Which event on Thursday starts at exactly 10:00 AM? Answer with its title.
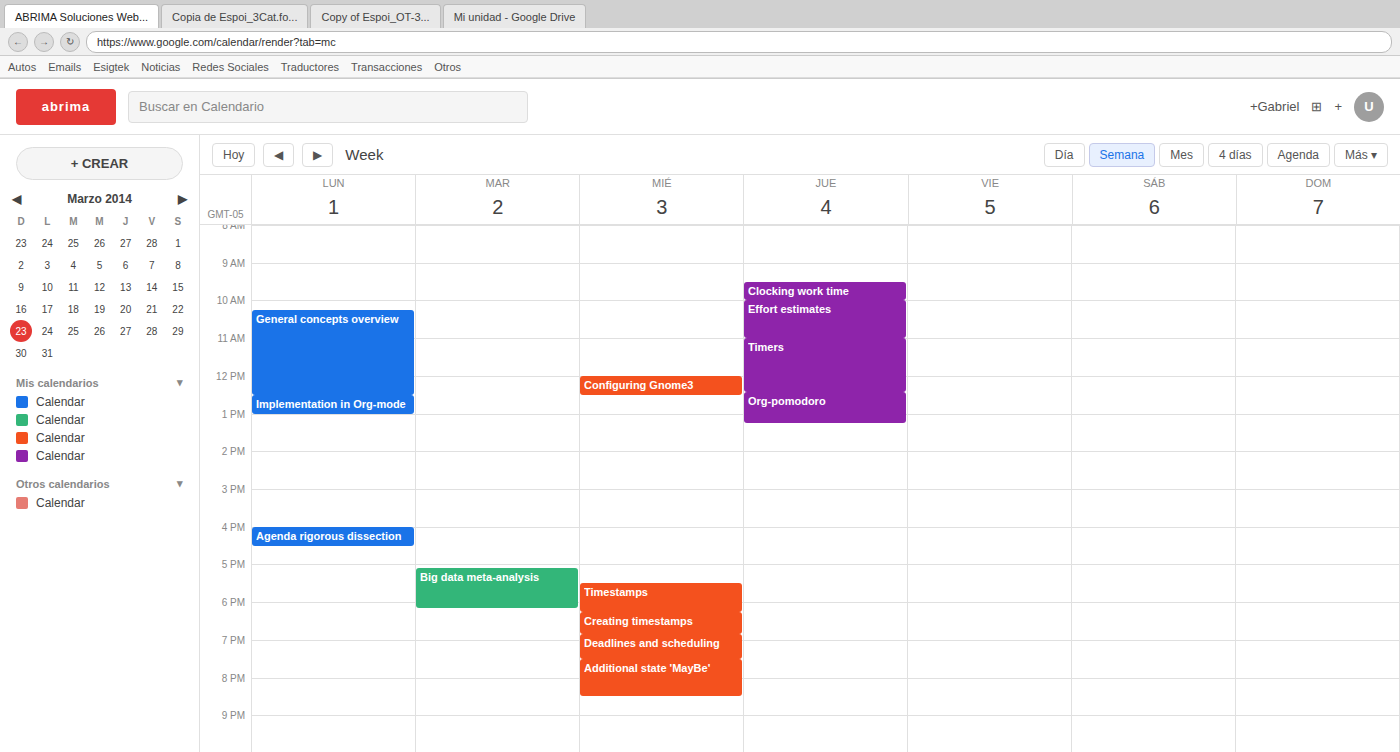
"Effort estimates"